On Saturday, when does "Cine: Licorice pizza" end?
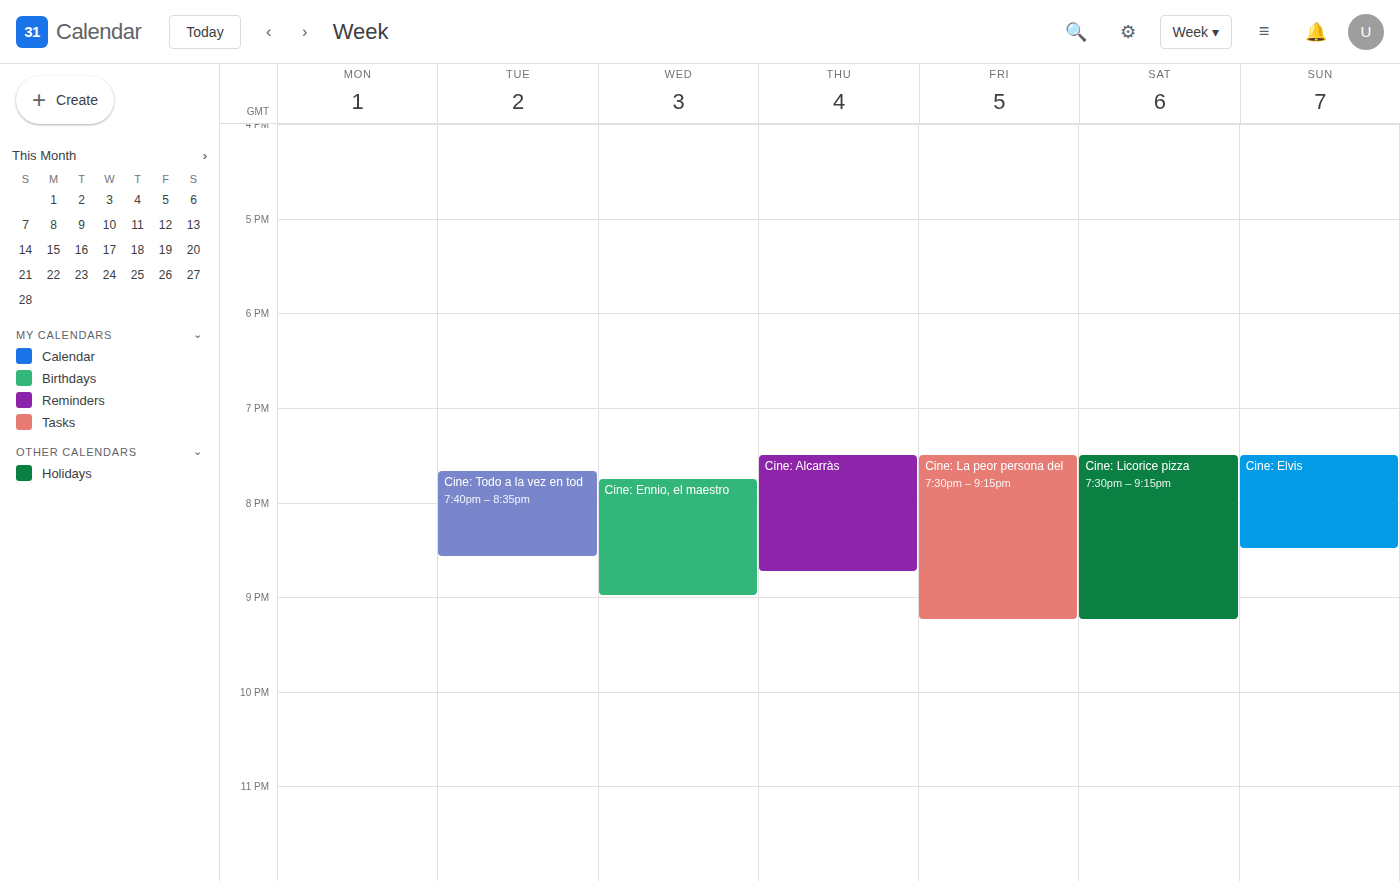
9:15 PM